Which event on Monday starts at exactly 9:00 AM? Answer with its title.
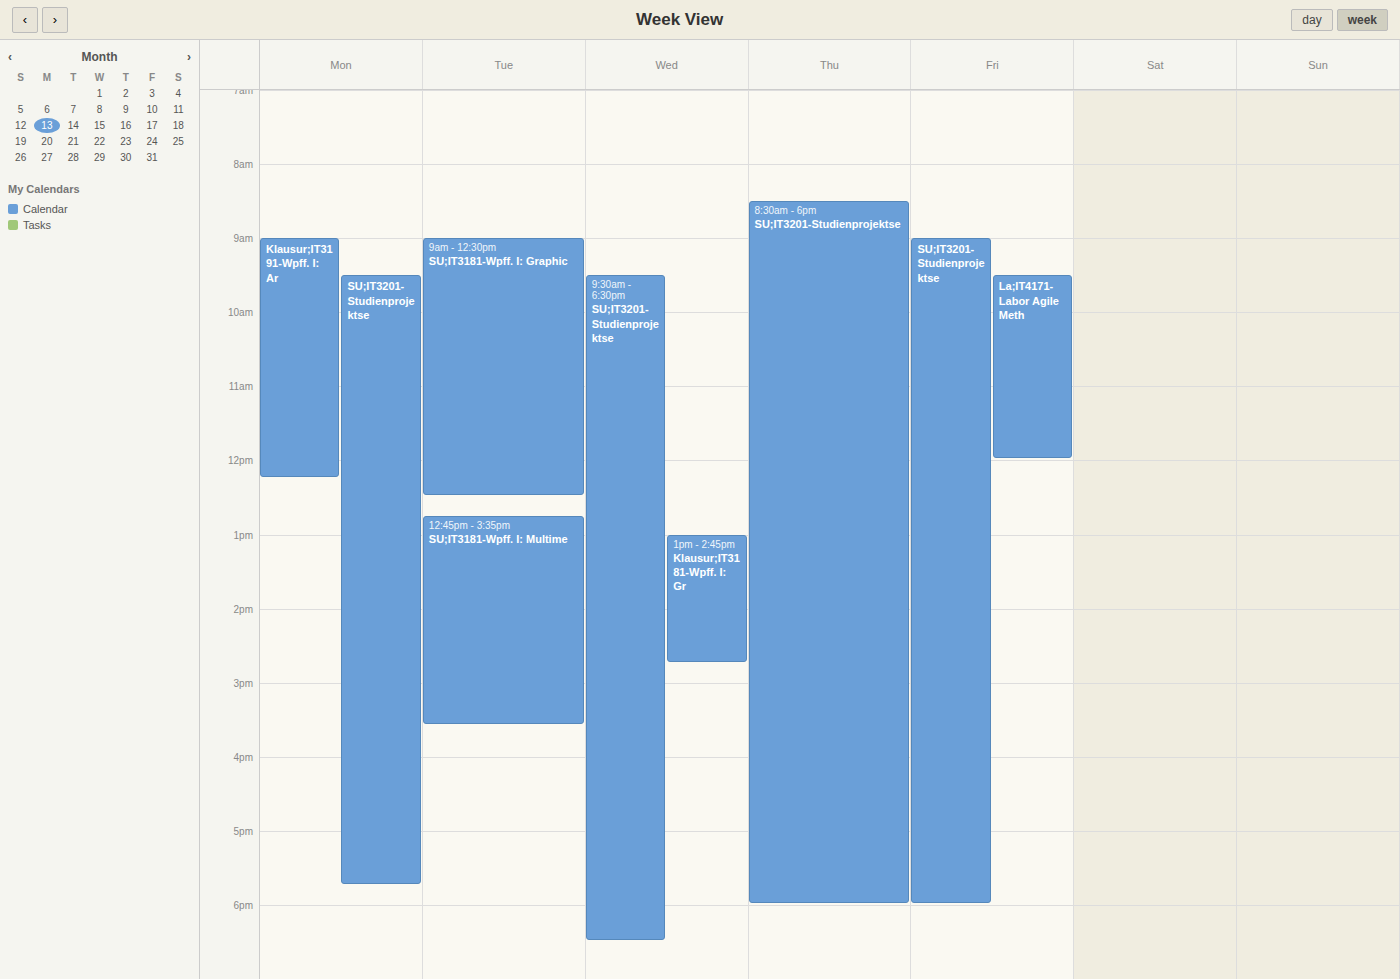
"Klausur;IT3191-Wpff. I: Ar"